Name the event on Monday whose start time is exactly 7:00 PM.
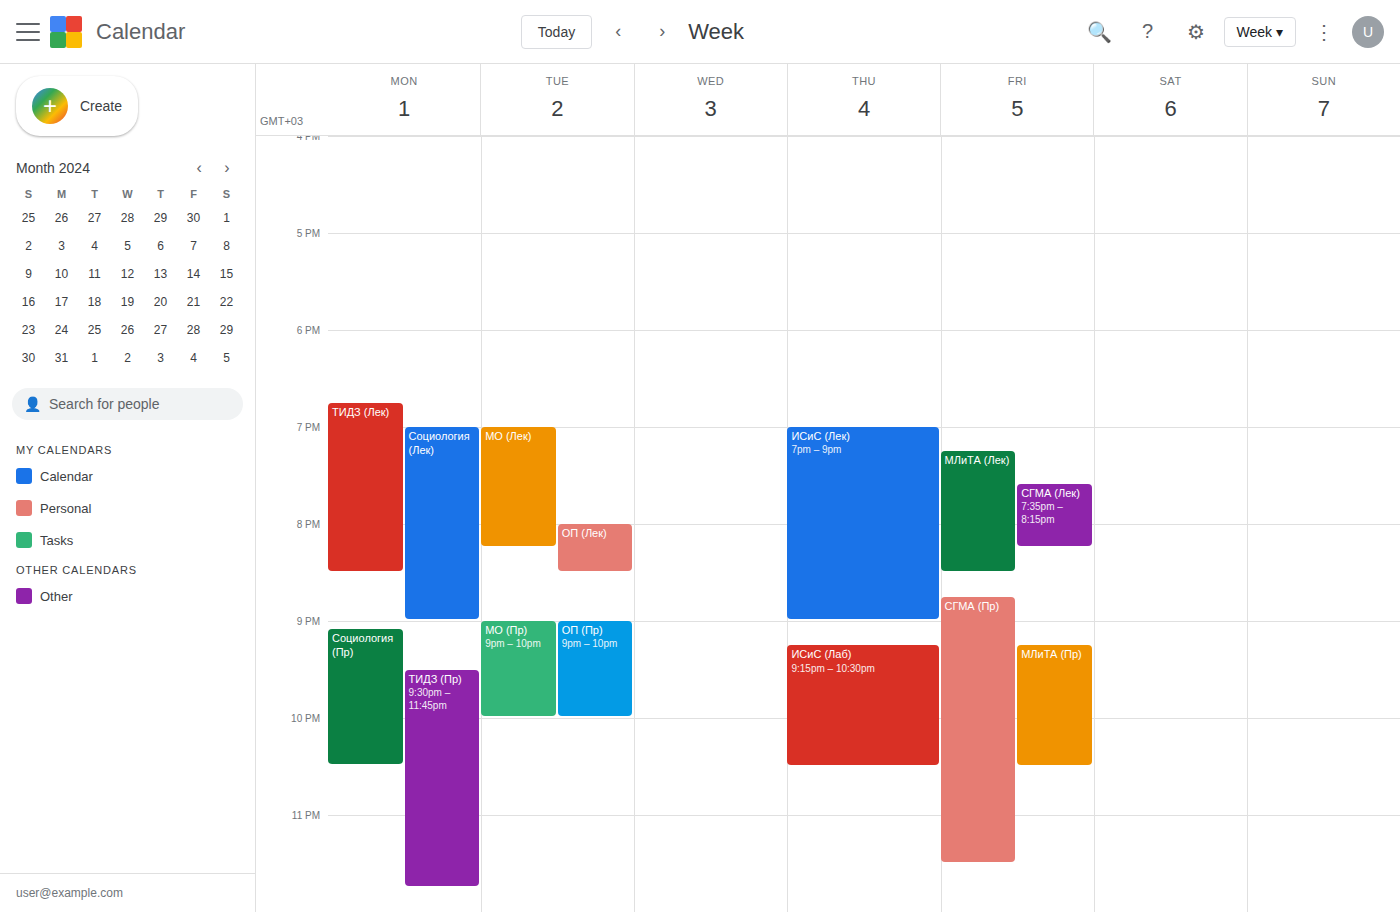
"Социология (Лек)"